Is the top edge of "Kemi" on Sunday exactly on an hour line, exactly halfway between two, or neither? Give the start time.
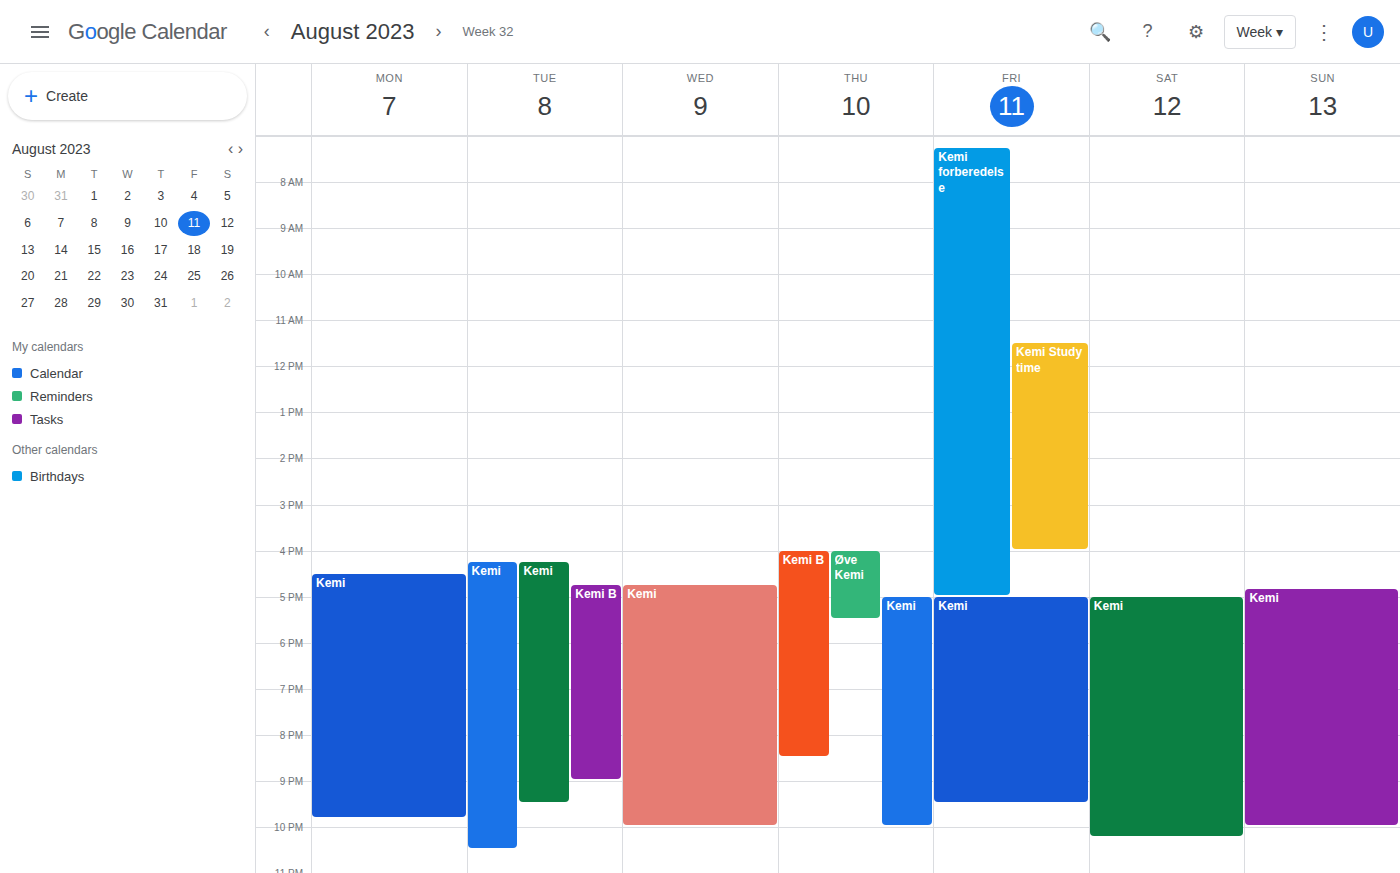
4:50 PM -- neither: 50 minutes below the 4 PM line and 10 minutes above the 5 PM line.